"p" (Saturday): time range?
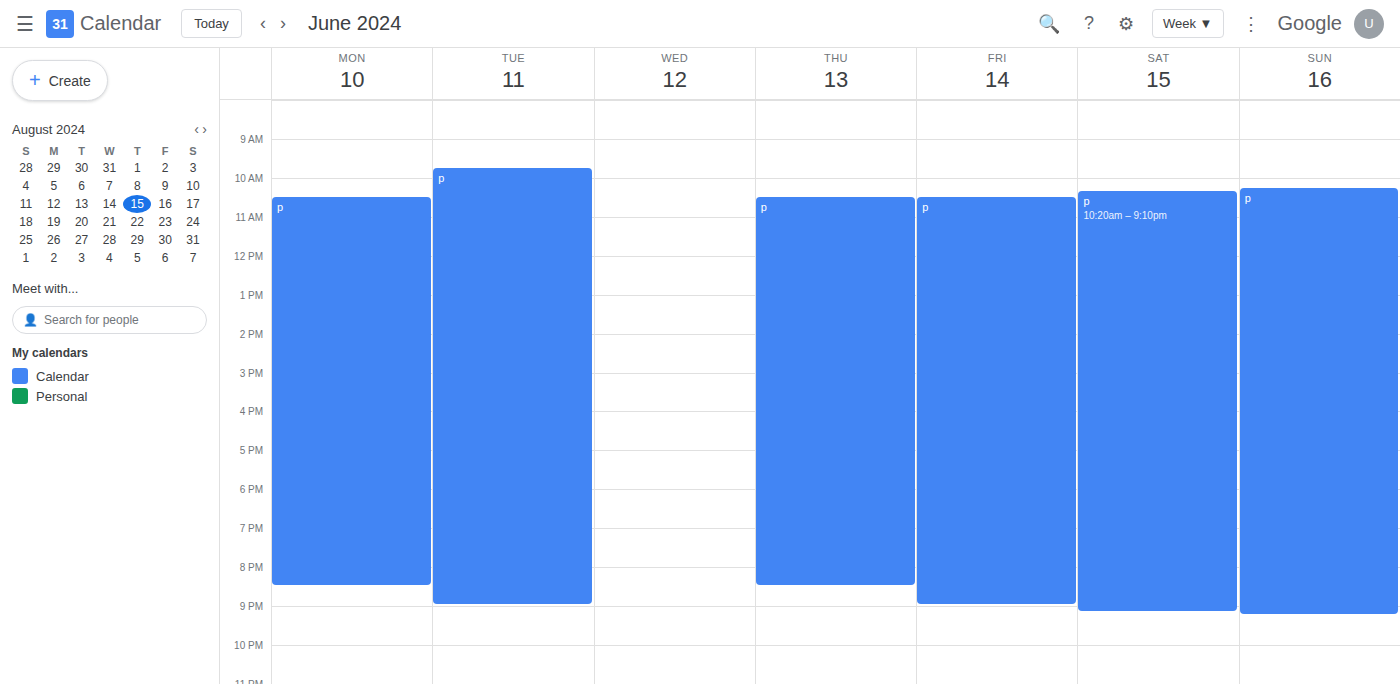
10:20 AM to 9:10 PM